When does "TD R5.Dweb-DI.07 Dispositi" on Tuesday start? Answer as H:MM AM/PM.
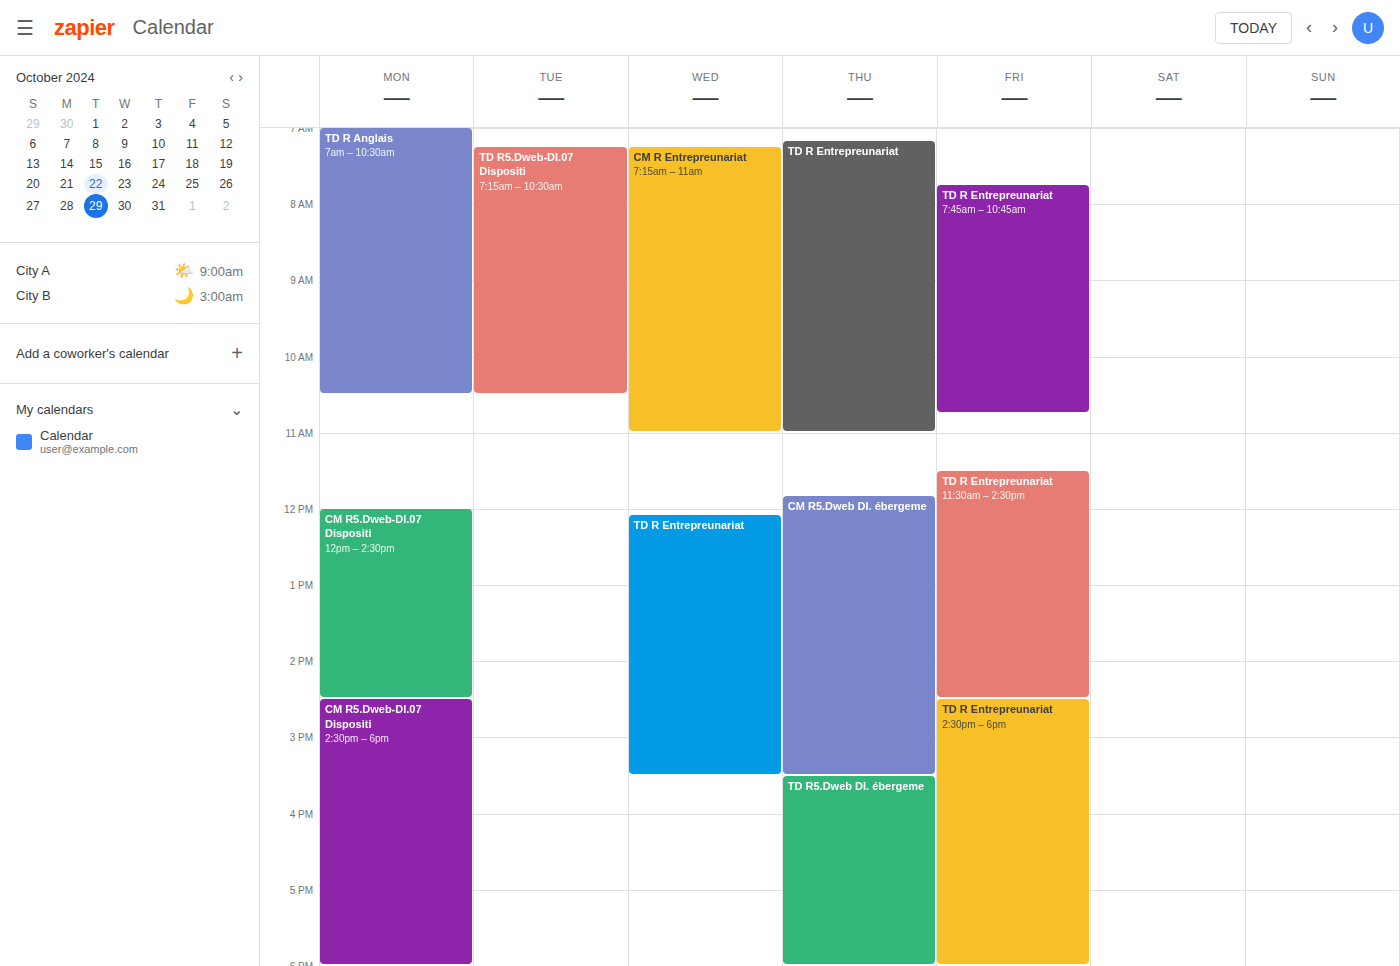
7:15 AM